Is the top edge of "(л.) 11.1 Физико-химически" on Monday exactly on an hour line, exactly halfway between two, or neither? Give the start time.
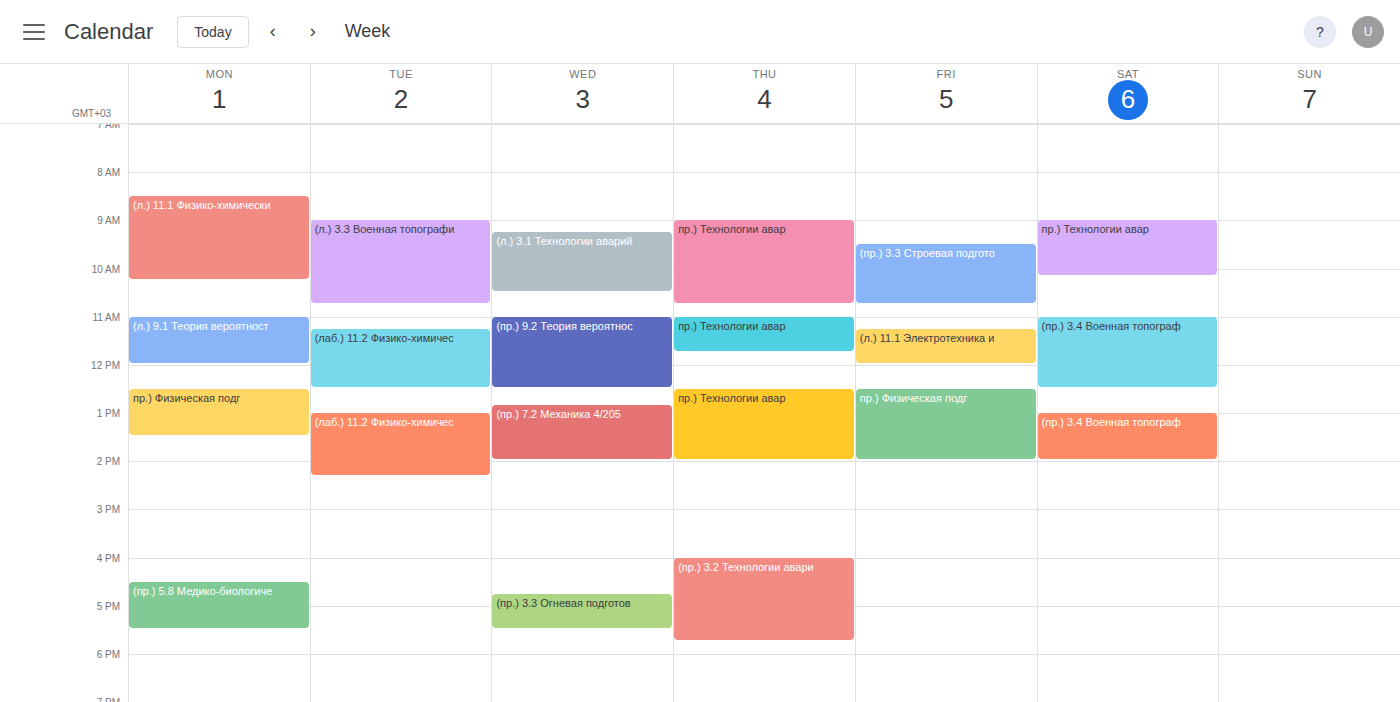
8:30 AM -- halfway between the 8 AM and 9 AM lines.